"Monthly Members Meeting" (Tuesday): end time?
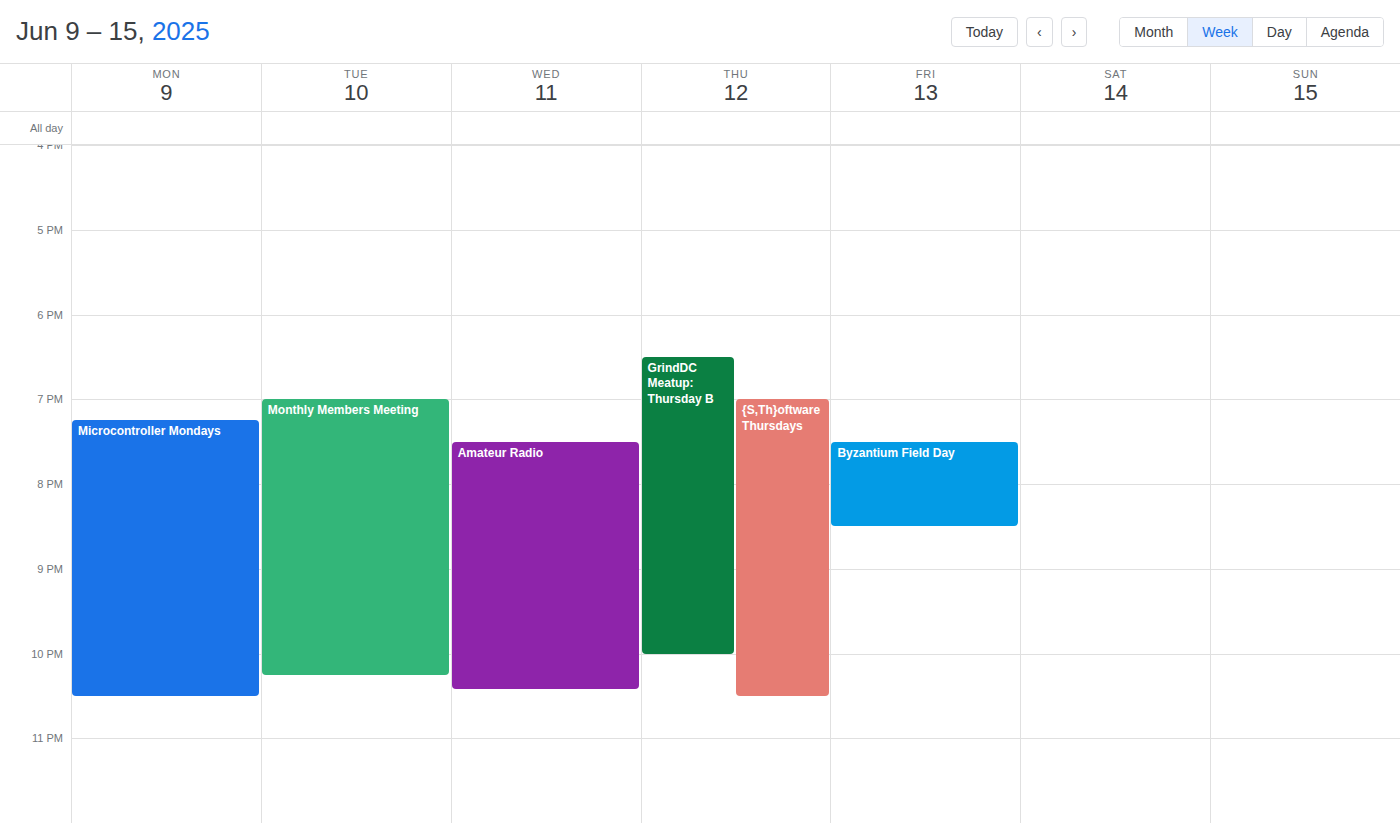
10:15 PM